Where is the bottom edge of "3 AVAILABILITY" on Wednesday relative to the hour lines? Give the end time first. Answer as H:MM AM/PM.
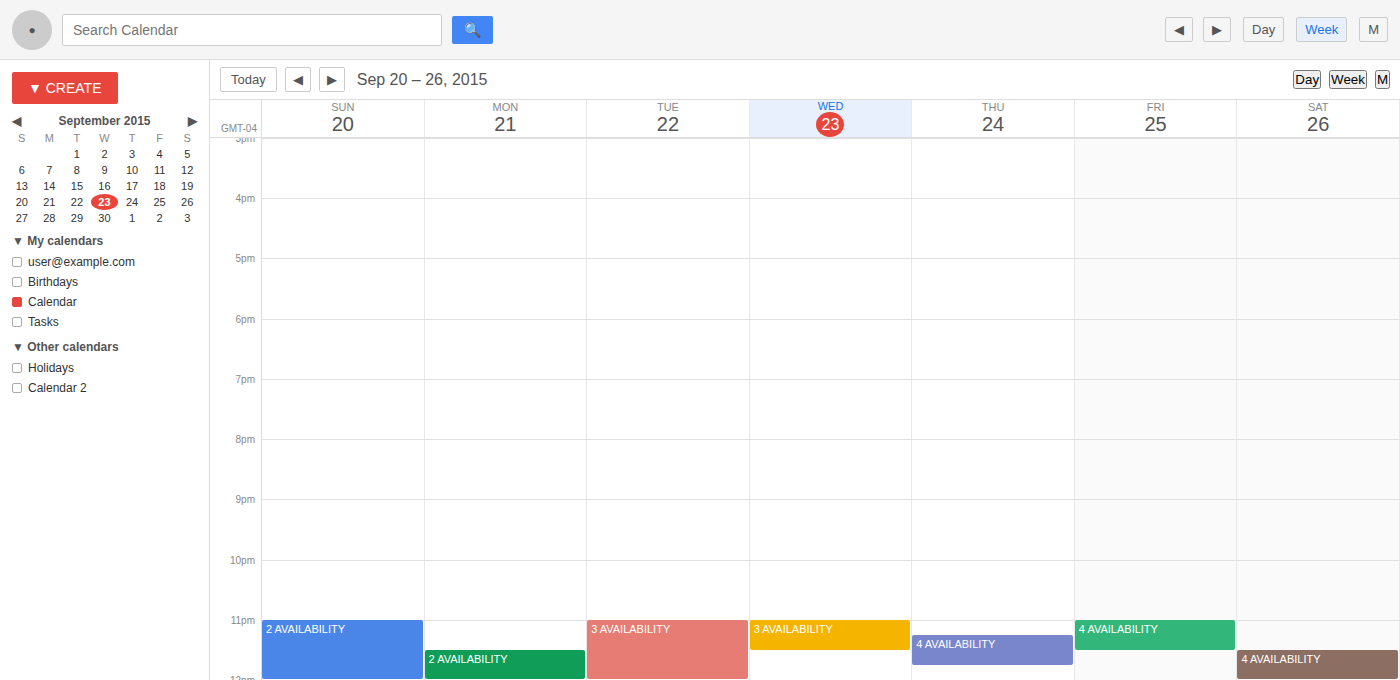
11:30 PM -- halfway between the 11 PM and 12 AM lines.